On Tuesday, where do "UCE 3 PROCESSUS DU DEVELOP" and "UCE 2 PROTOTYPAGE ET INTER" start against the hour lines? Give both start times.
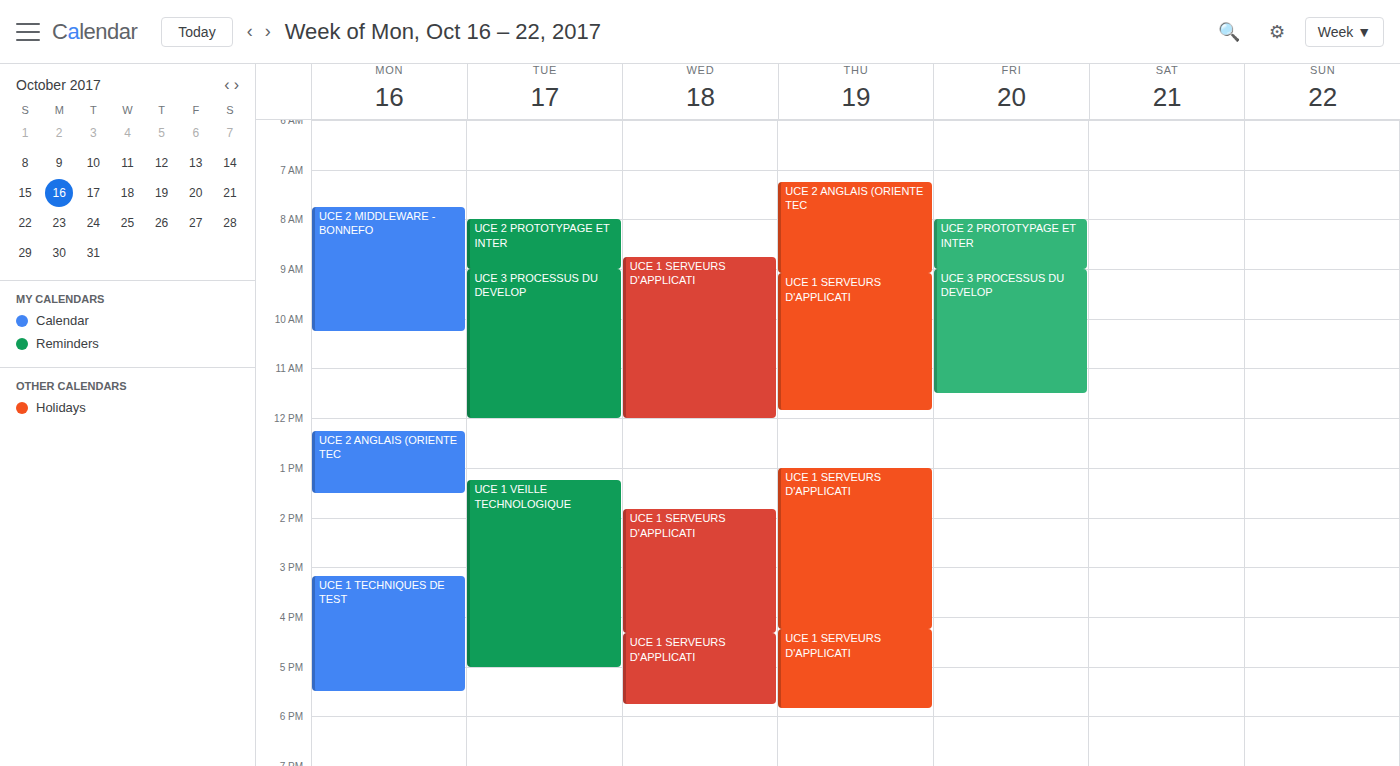
"UCE 3 PROCESSUS DU DEVELOP": 9:00 AM, exactly on the 9 AM line. "UCE 2 PROTOTYPAGE ET INTER": 8:00 AM, exactly on the 8 AM line.